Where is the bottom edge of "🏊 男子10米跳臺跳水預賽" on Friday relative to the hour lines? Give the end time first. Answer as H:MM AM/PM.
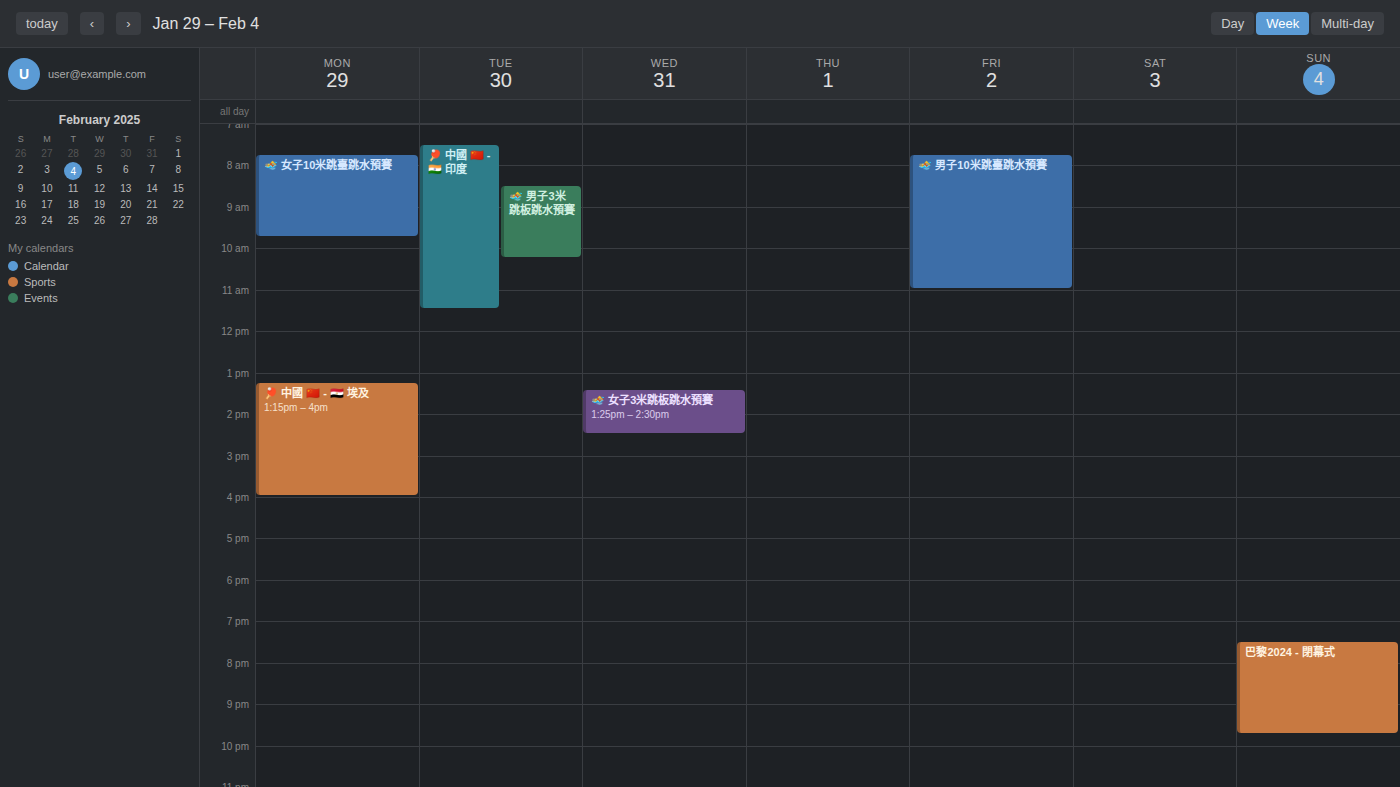
11:00 AM -- exactly on the 11 AM line.